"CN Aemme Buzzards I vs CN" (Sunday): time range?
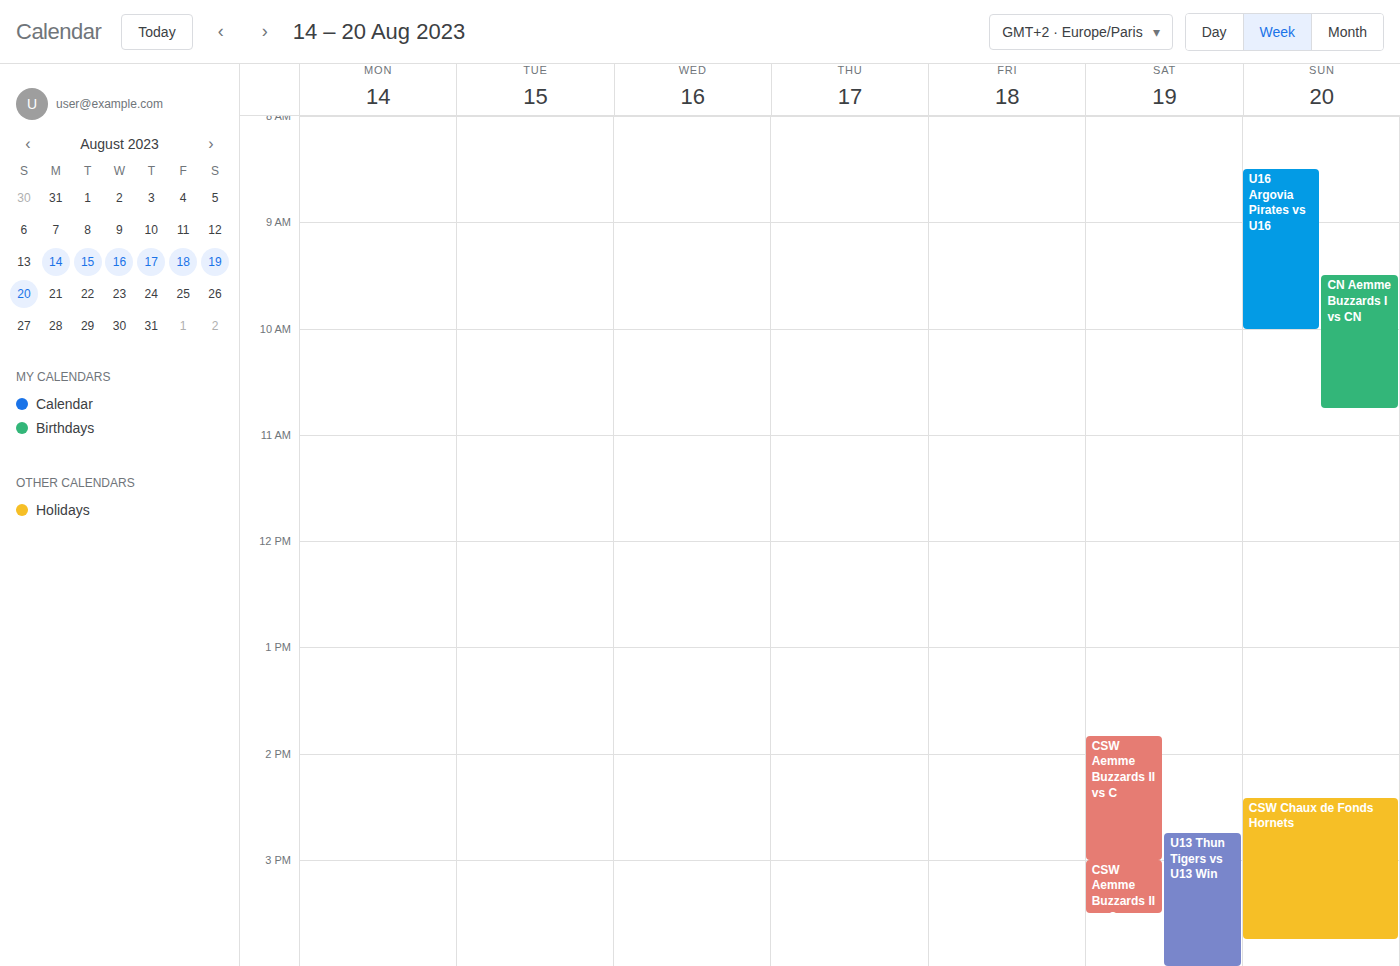
9:30 AM to 10:45 AM